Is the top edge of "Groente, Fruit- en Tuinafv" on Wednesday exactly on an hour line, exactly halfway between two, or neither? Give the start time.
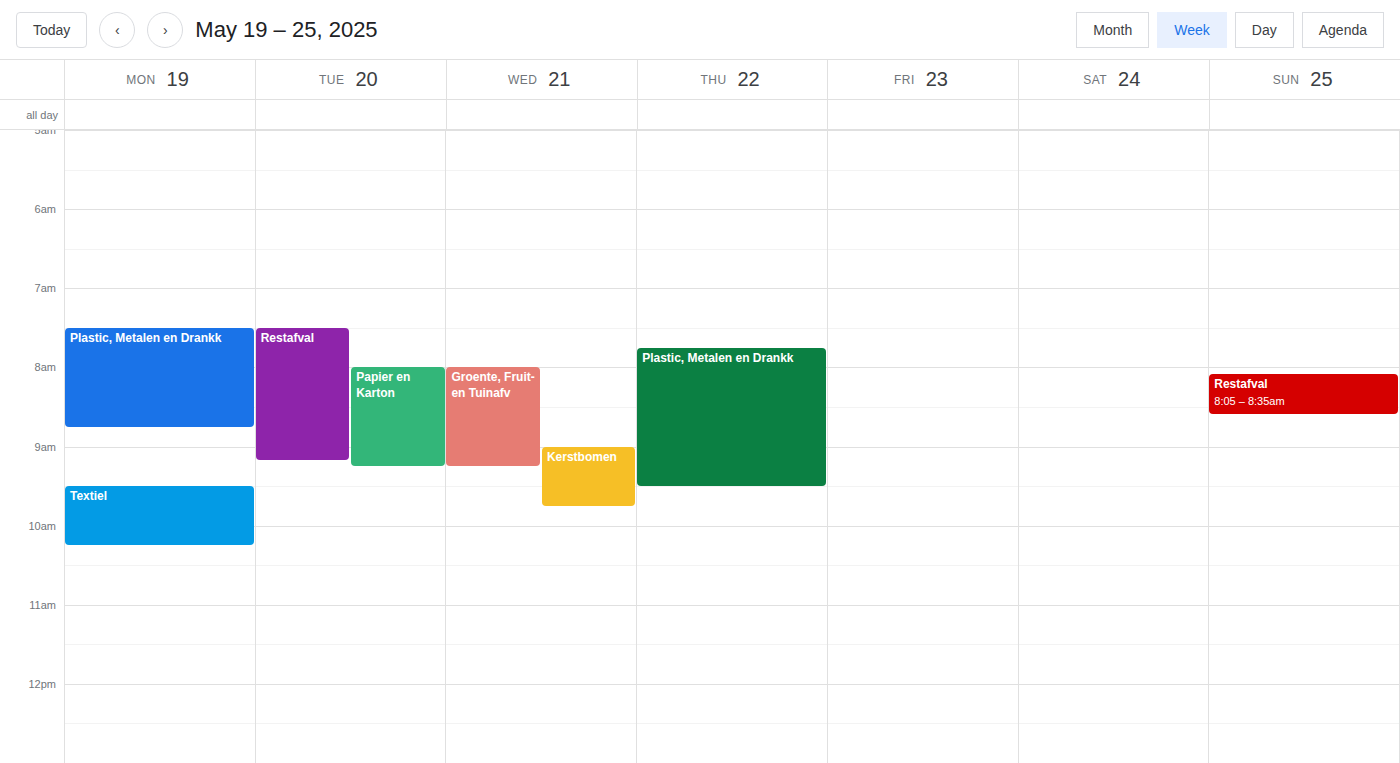
8:00 AM -- exactly on the 8 AM line.